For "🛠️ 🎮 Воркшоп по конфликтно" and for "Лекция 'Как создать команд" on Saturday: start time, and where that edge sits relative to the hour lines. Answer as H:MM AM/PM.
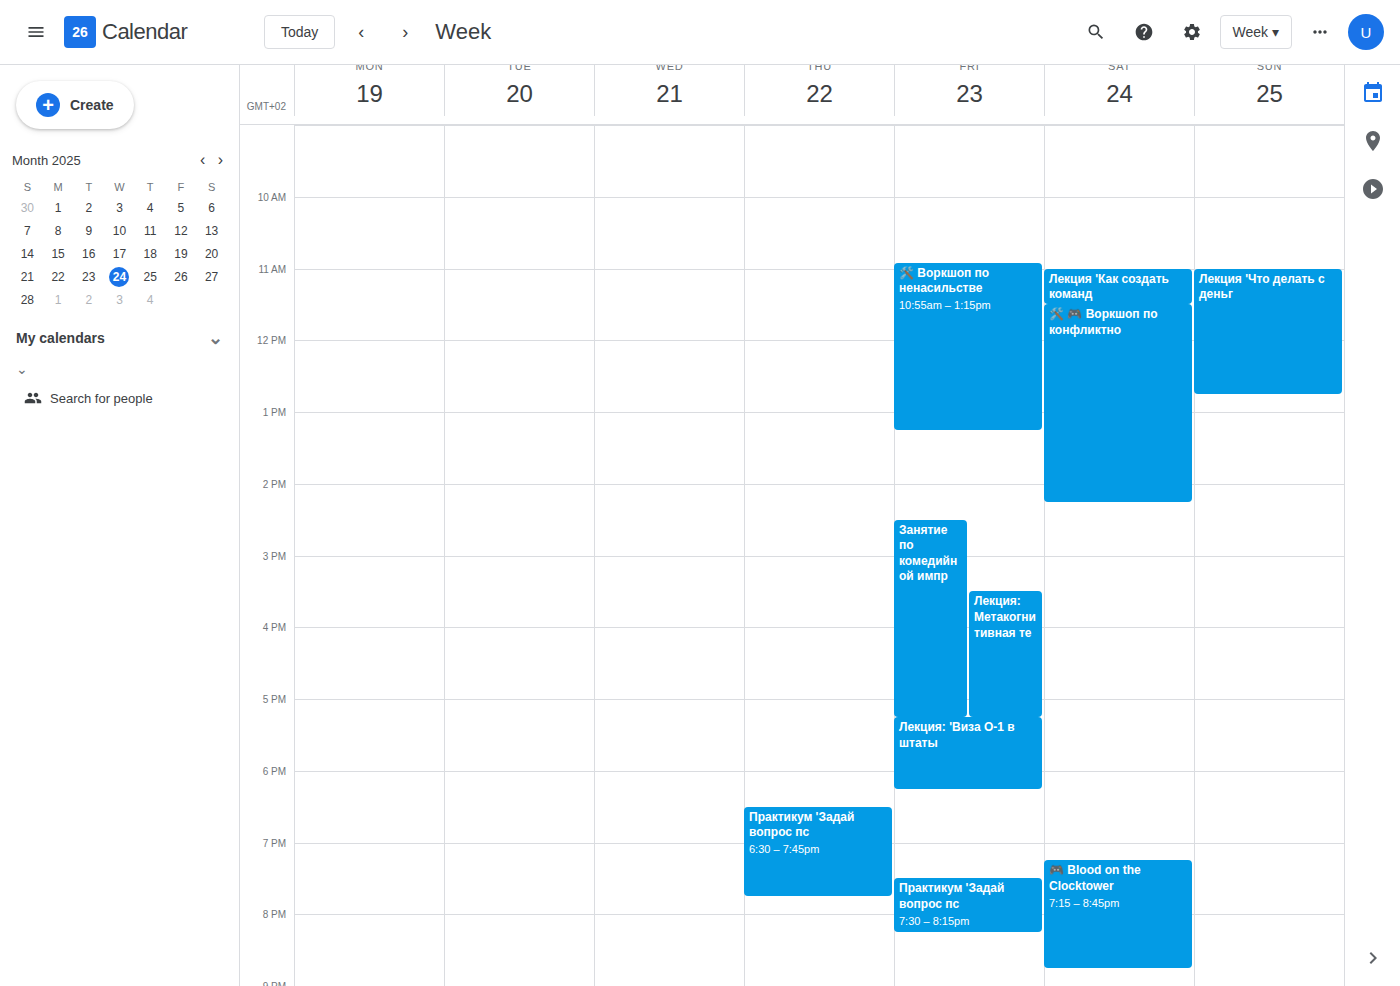
"🛠️ 🎮 Воркшоп по конфликтно": 11:30 AM, halfway between the 11 AM and 12 PM lines. "Лекция 'Как создать команд": 11:00 AM, exactly on the 11 AM line.